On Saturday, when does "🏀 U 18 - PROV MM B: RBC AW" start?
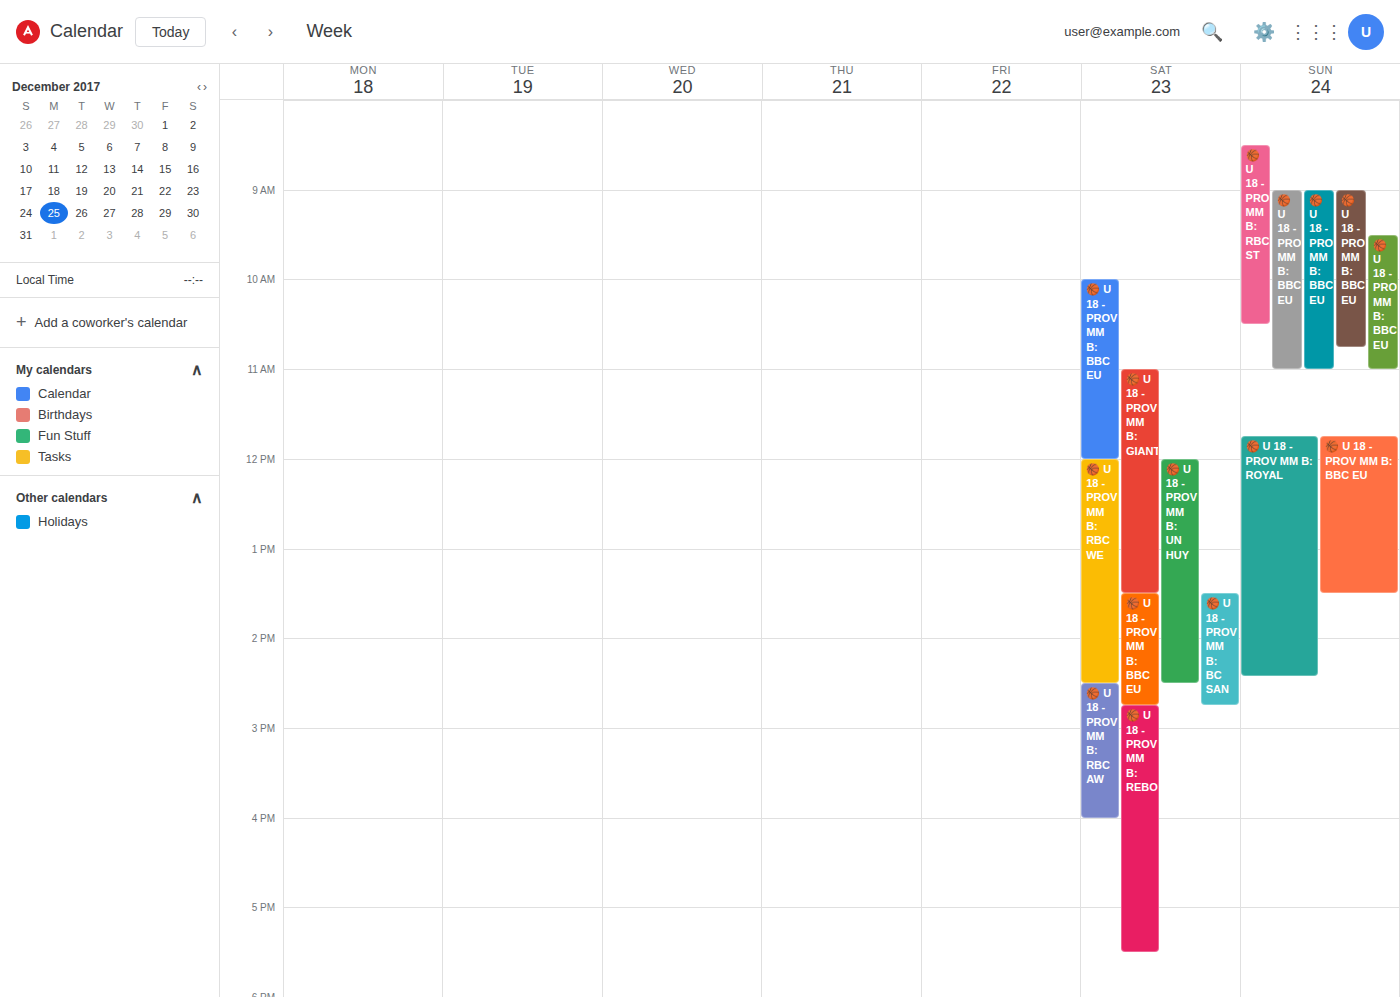
2:30 PM